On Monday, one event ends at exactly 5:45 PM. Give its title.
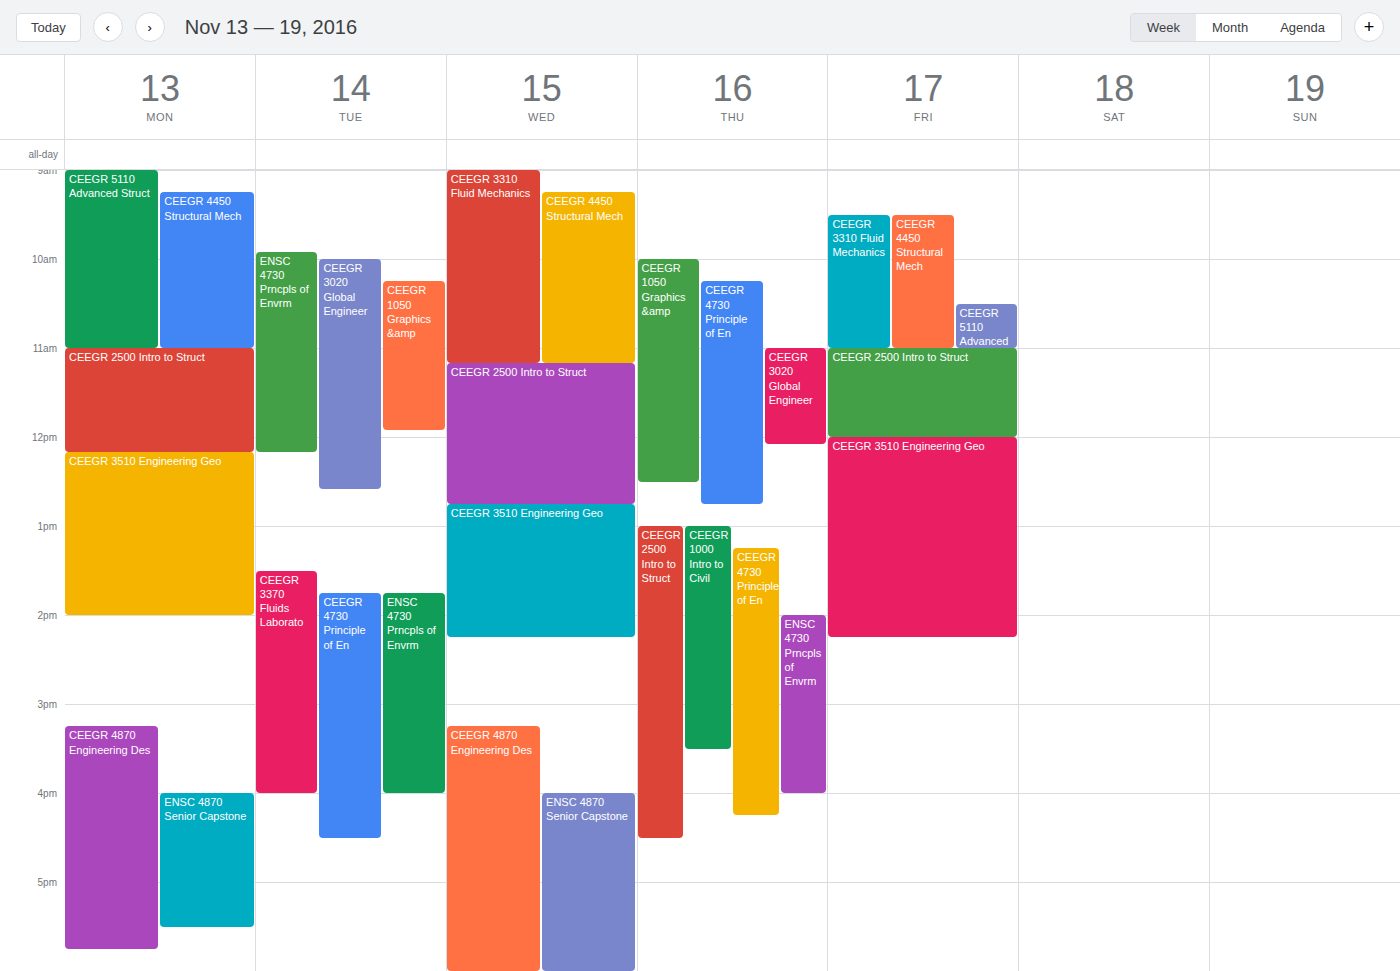
"CEEGR 4870 Engineering Des"